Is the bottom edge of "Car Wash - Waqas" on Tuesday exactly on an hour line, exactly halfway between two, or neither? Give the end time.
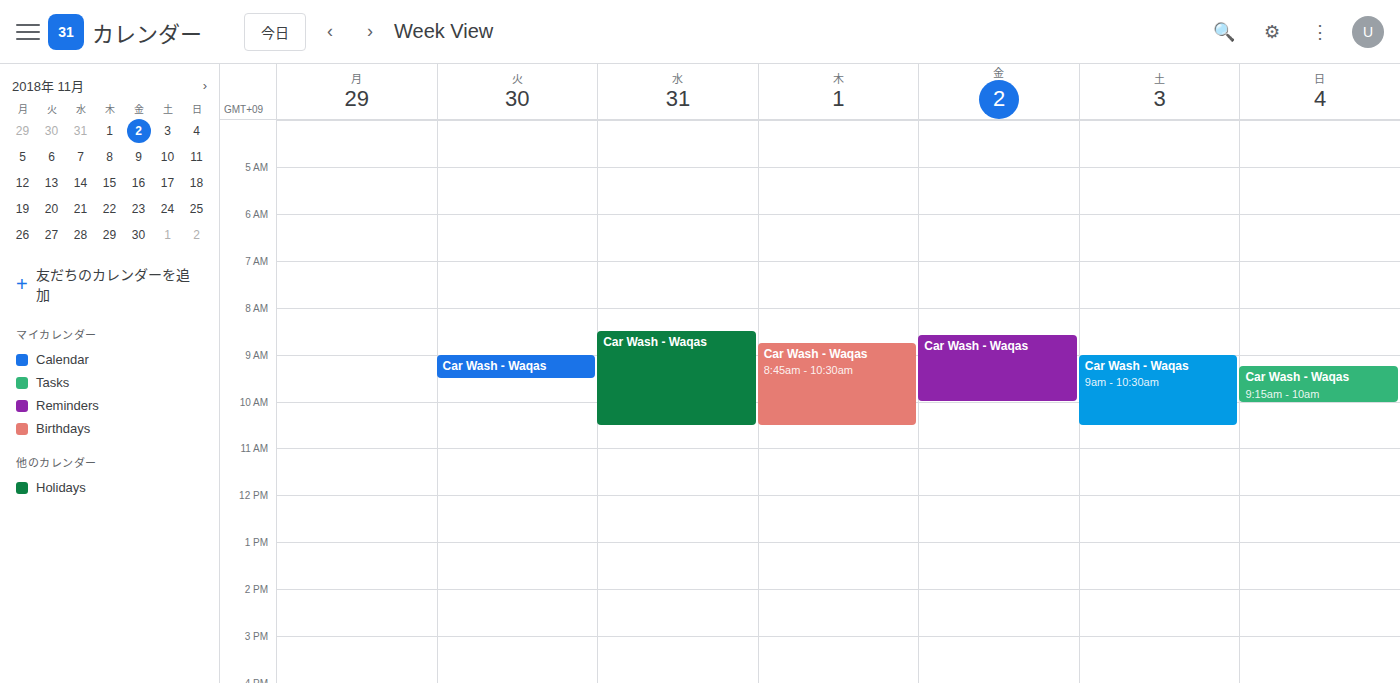
9:30 AM -- halfway between the 9 AM and 10 AM lines.